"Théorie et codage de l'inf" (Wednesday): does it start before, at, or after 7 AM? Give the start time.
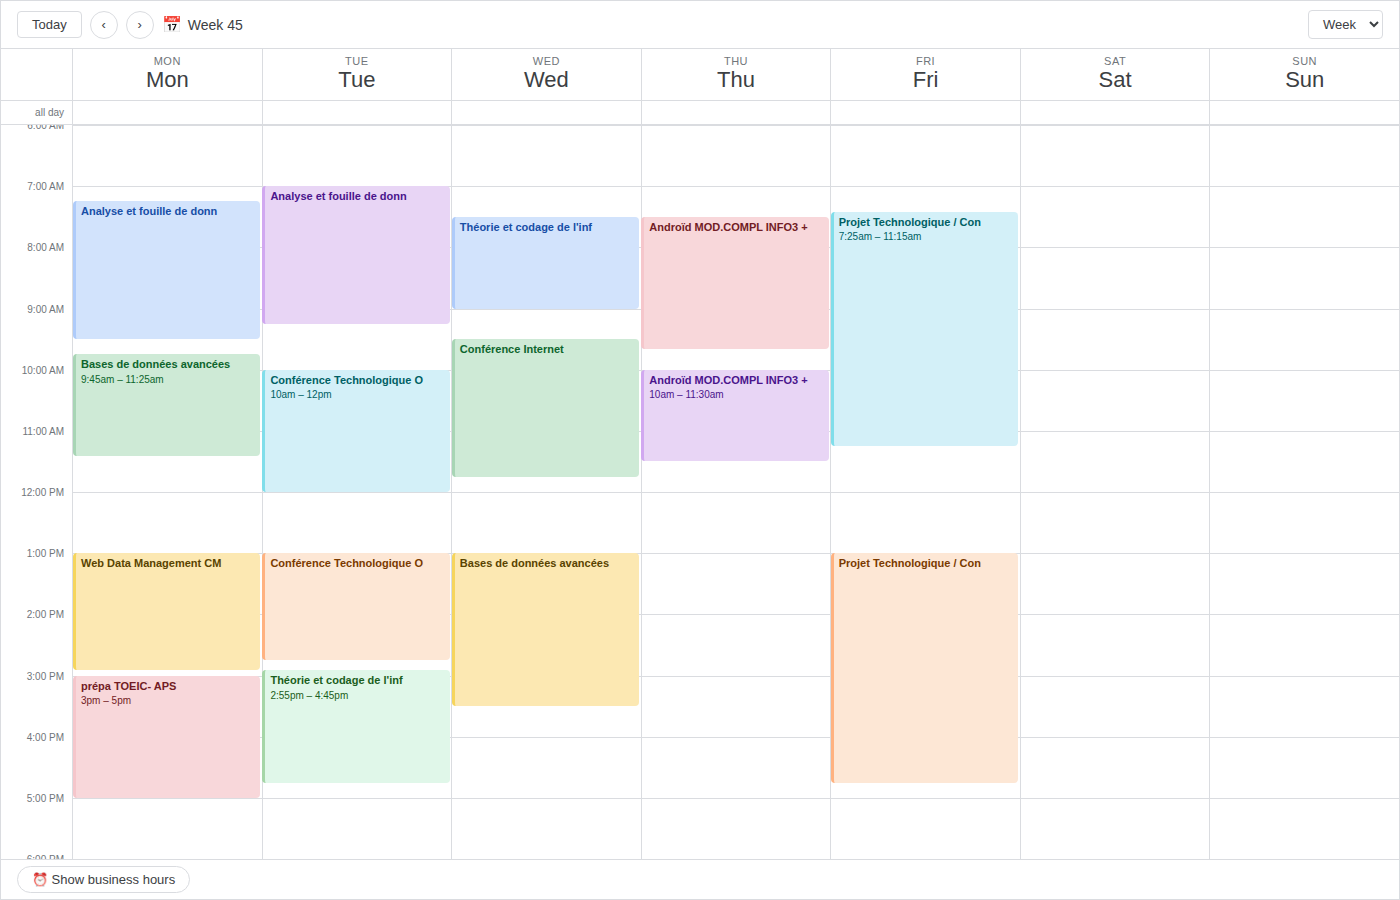
7:30 AM -- after 7 AM, 30 minutes below the 7 AM line.